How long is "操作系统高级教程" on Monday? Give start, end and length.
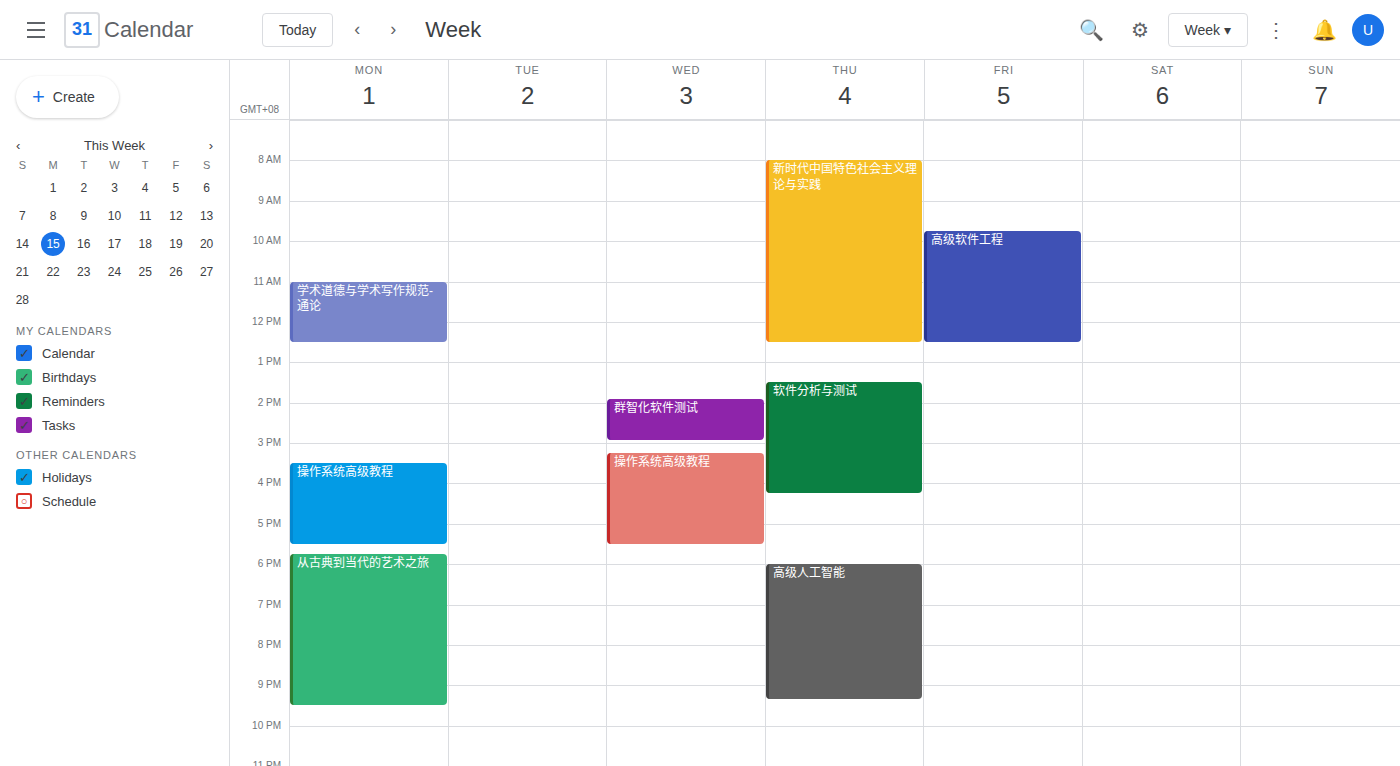
15:30 to 17:30, 2 hours